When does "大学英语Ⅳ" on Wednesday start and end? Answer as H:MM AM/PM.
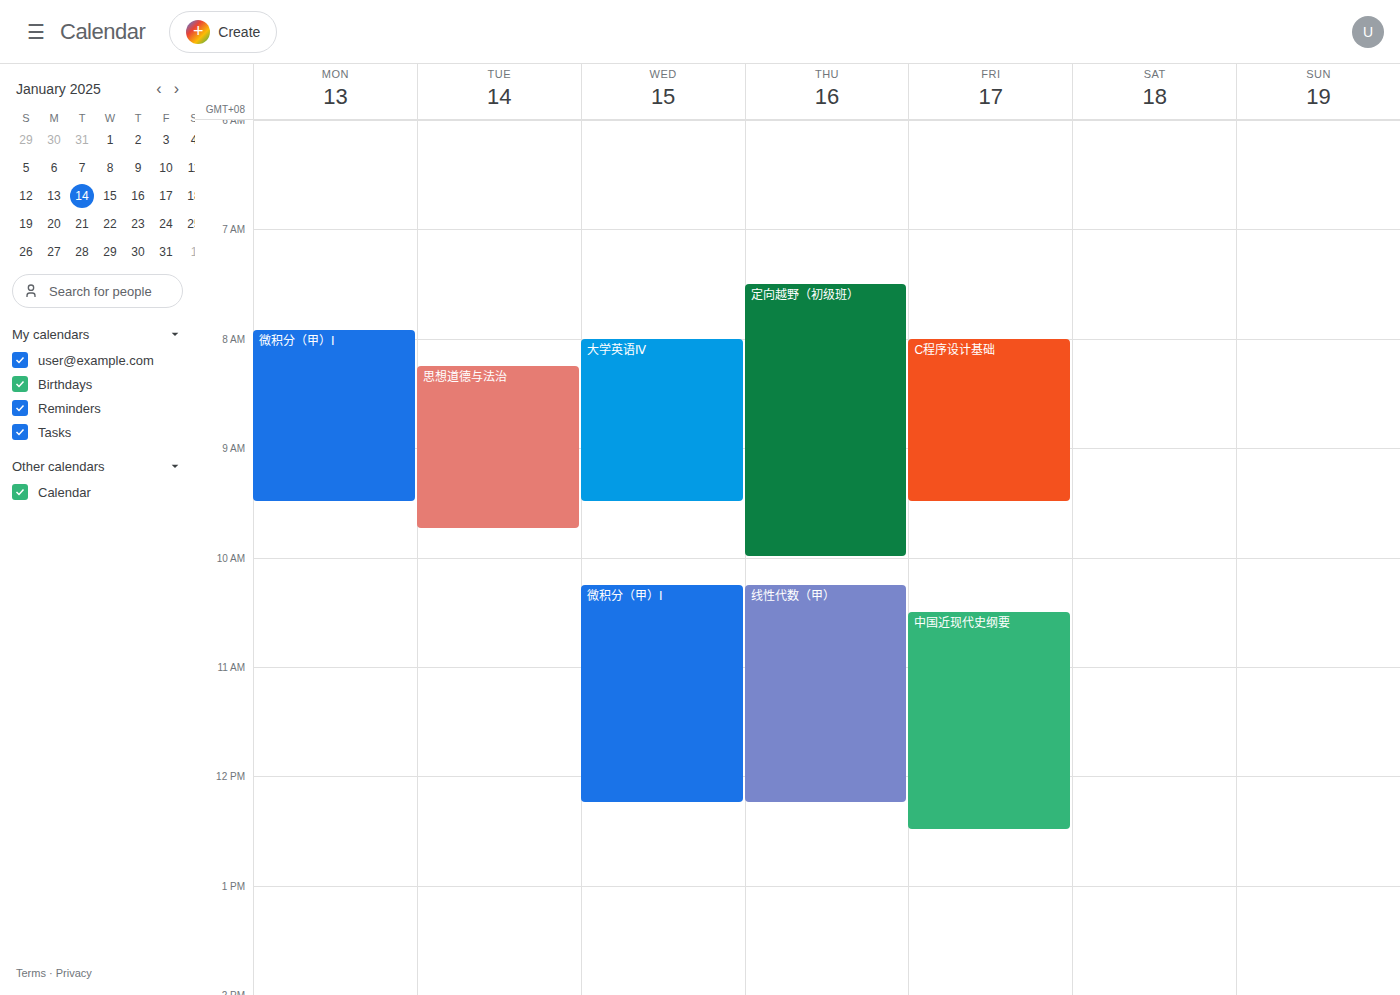
8:00 AM to 9:30 AM